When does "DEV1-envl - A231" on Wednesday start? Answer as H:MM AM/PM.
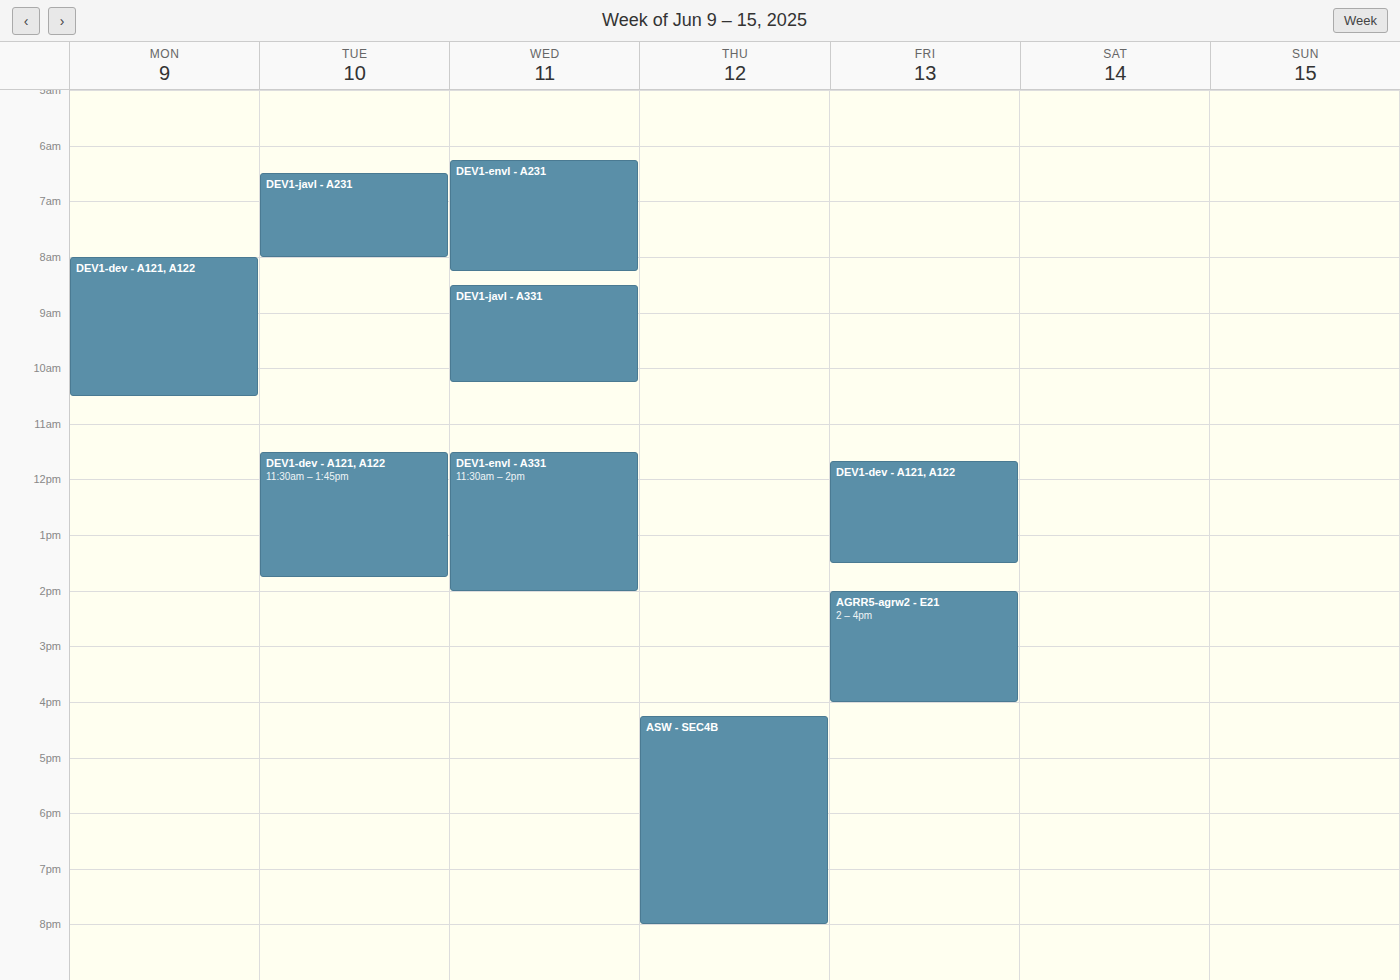
6:15 AM